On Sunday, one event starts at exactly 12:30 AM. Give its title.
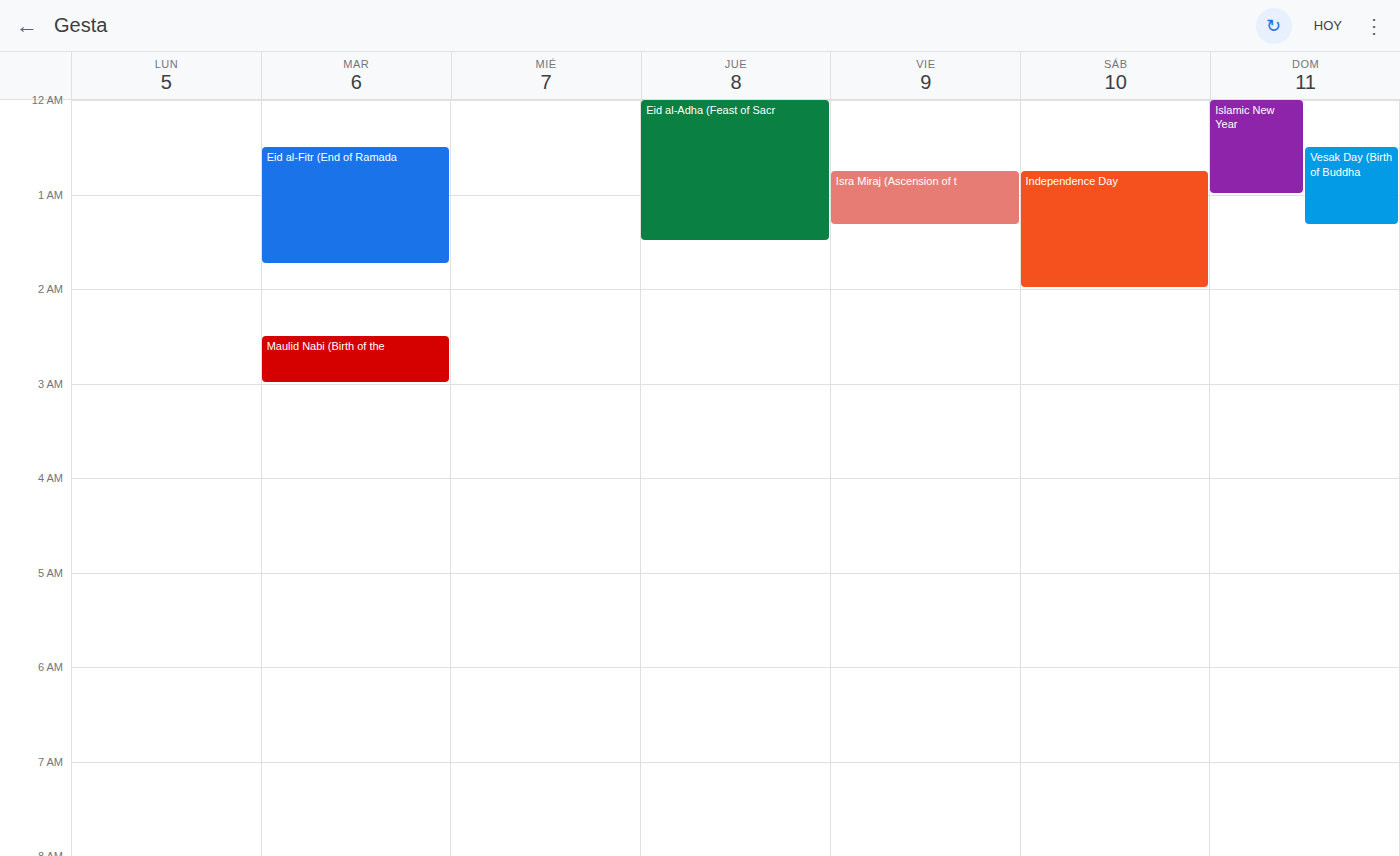
"Vesak Day (Birth of Buddha"